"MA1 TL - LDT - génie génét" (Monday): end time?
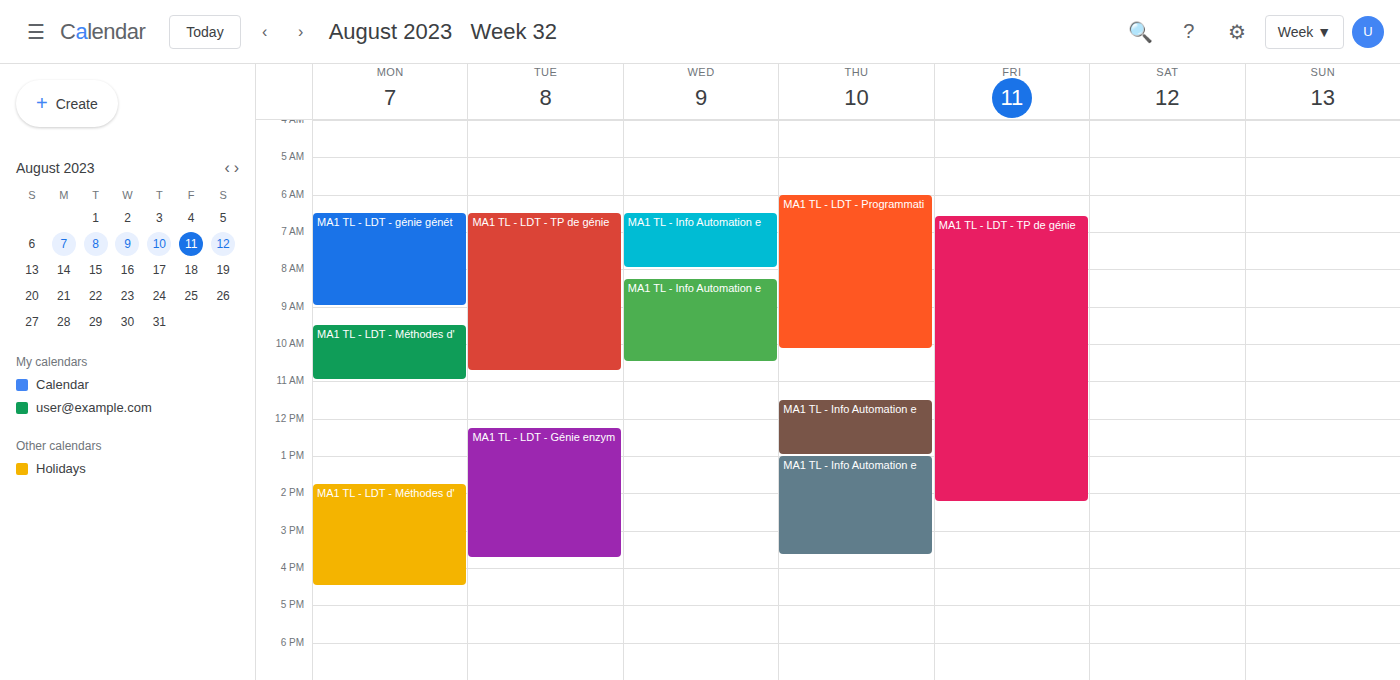
9:00 AM